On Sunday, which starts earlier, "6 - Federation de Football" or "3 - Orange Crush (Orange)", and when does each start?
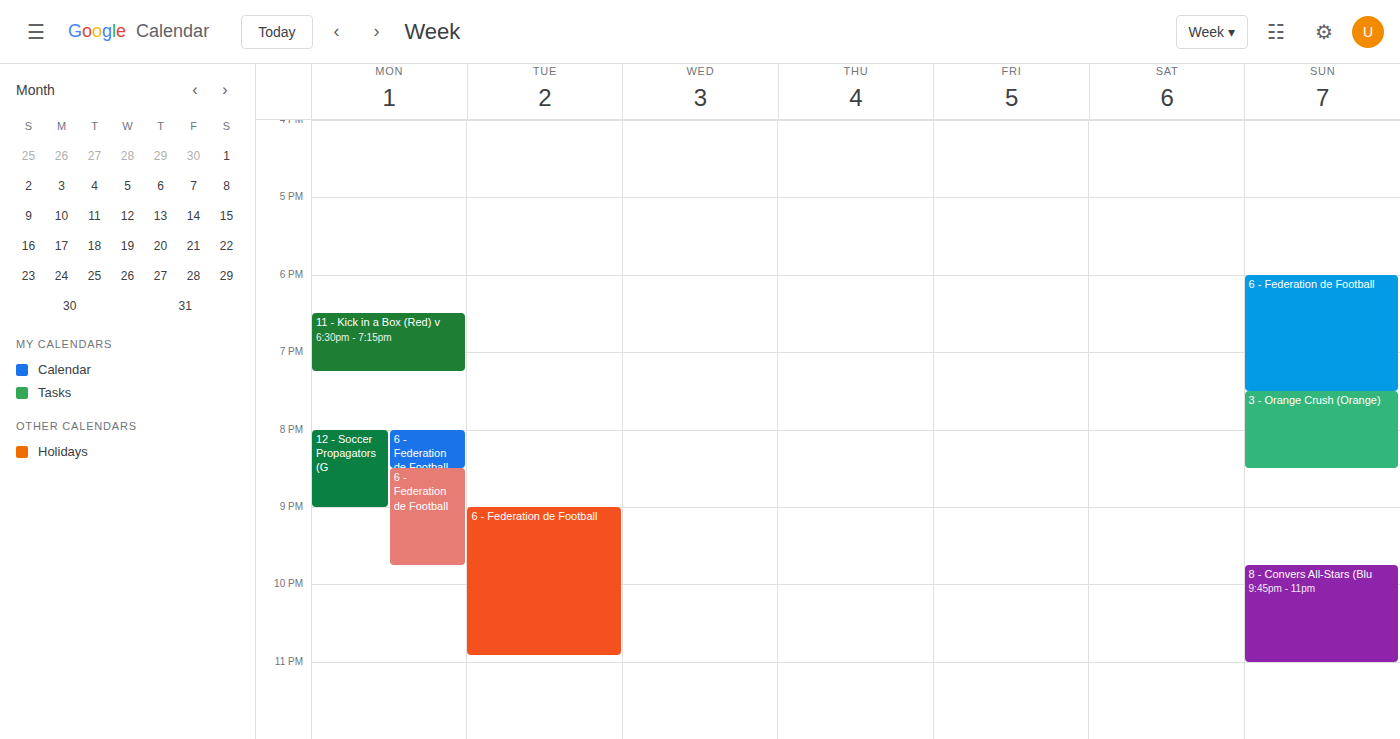
"6 - Federation de Football" 6:00 PM; "3 - Orange Crush (Orange)" 7:30 PM.